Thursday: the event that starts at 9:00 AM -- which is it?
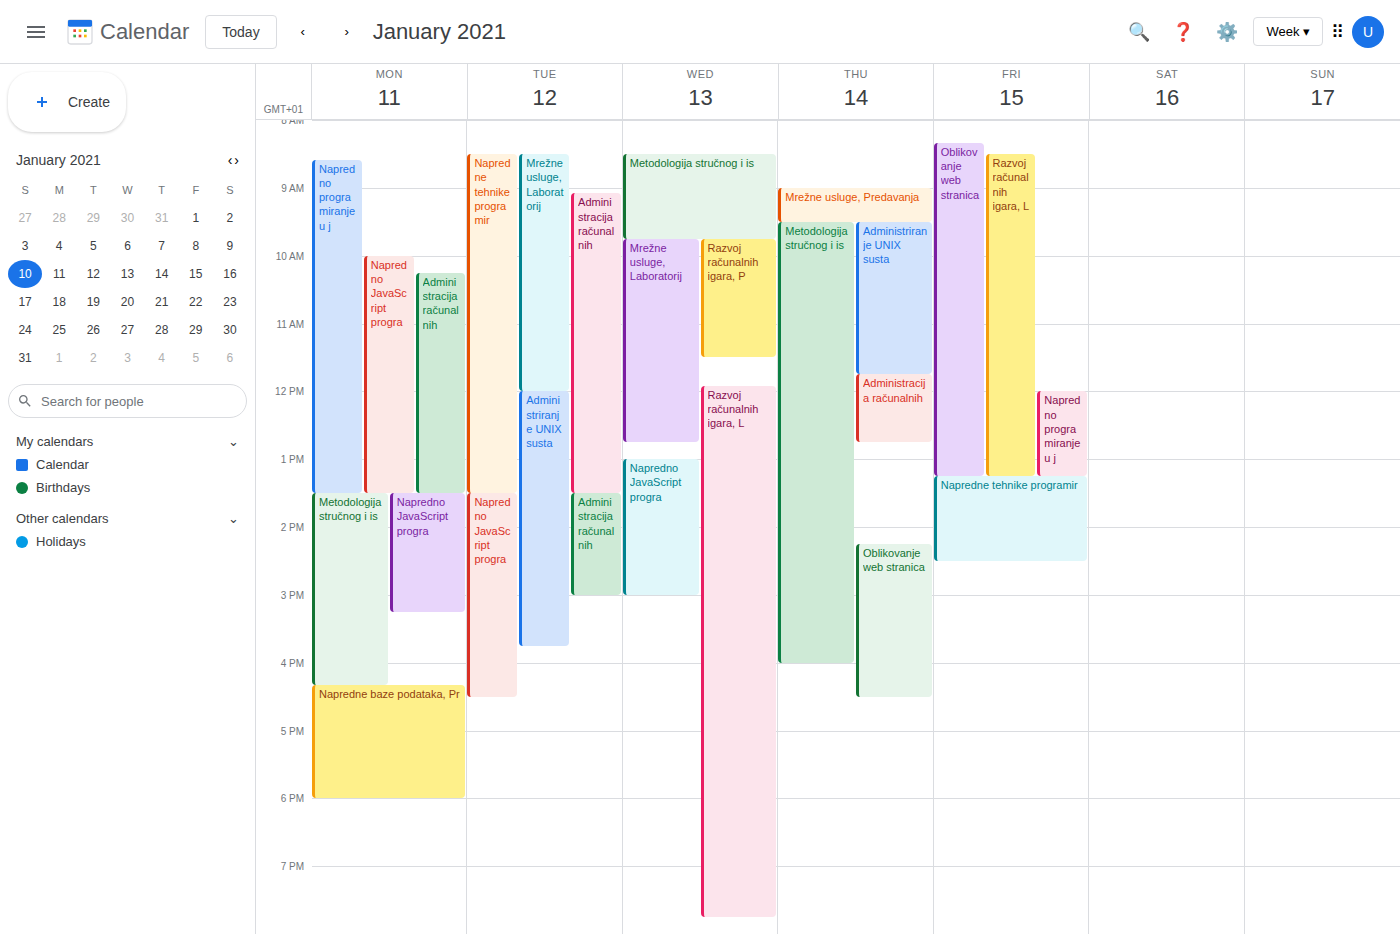
"Mrežne usluge, Predavanja"